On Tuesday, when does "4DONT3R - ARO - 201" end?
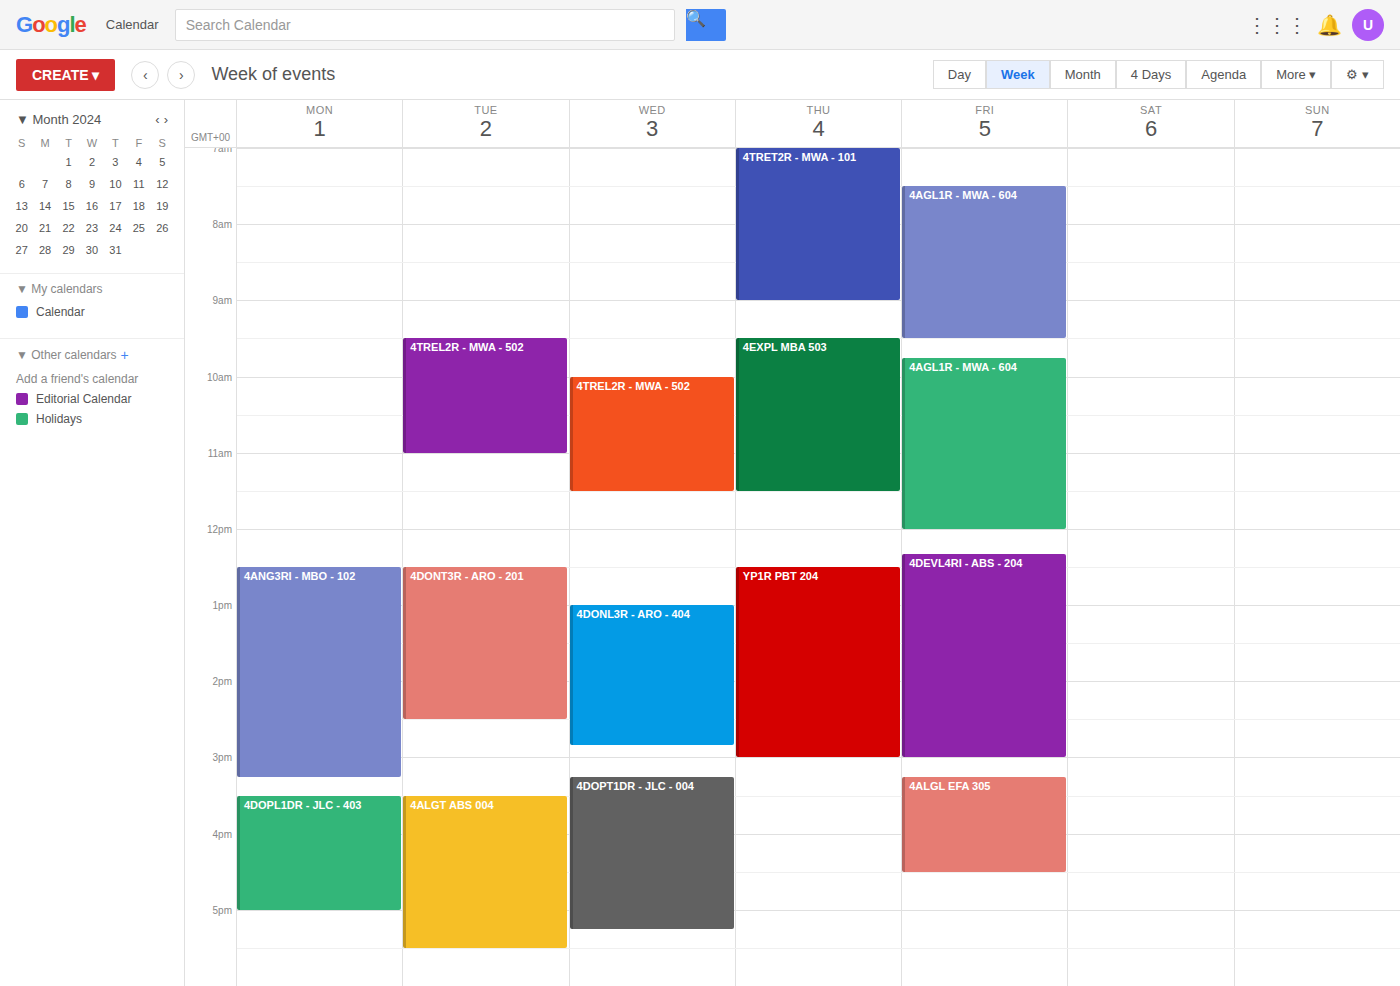
2:30 PM